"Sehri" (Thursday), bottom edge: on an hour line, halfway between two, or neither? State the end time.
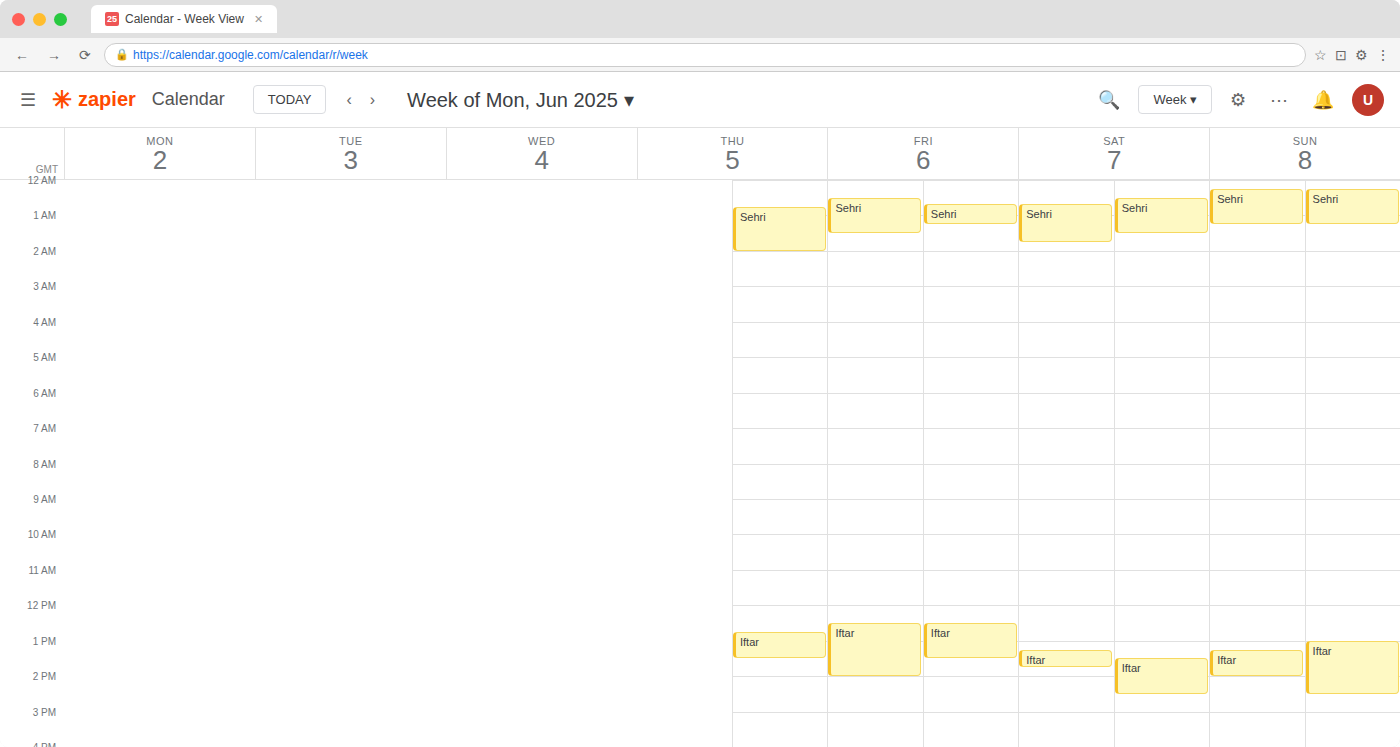
1:45 AM -- neither: three quarters of the way from the 1 AM line to the 2 AM line.